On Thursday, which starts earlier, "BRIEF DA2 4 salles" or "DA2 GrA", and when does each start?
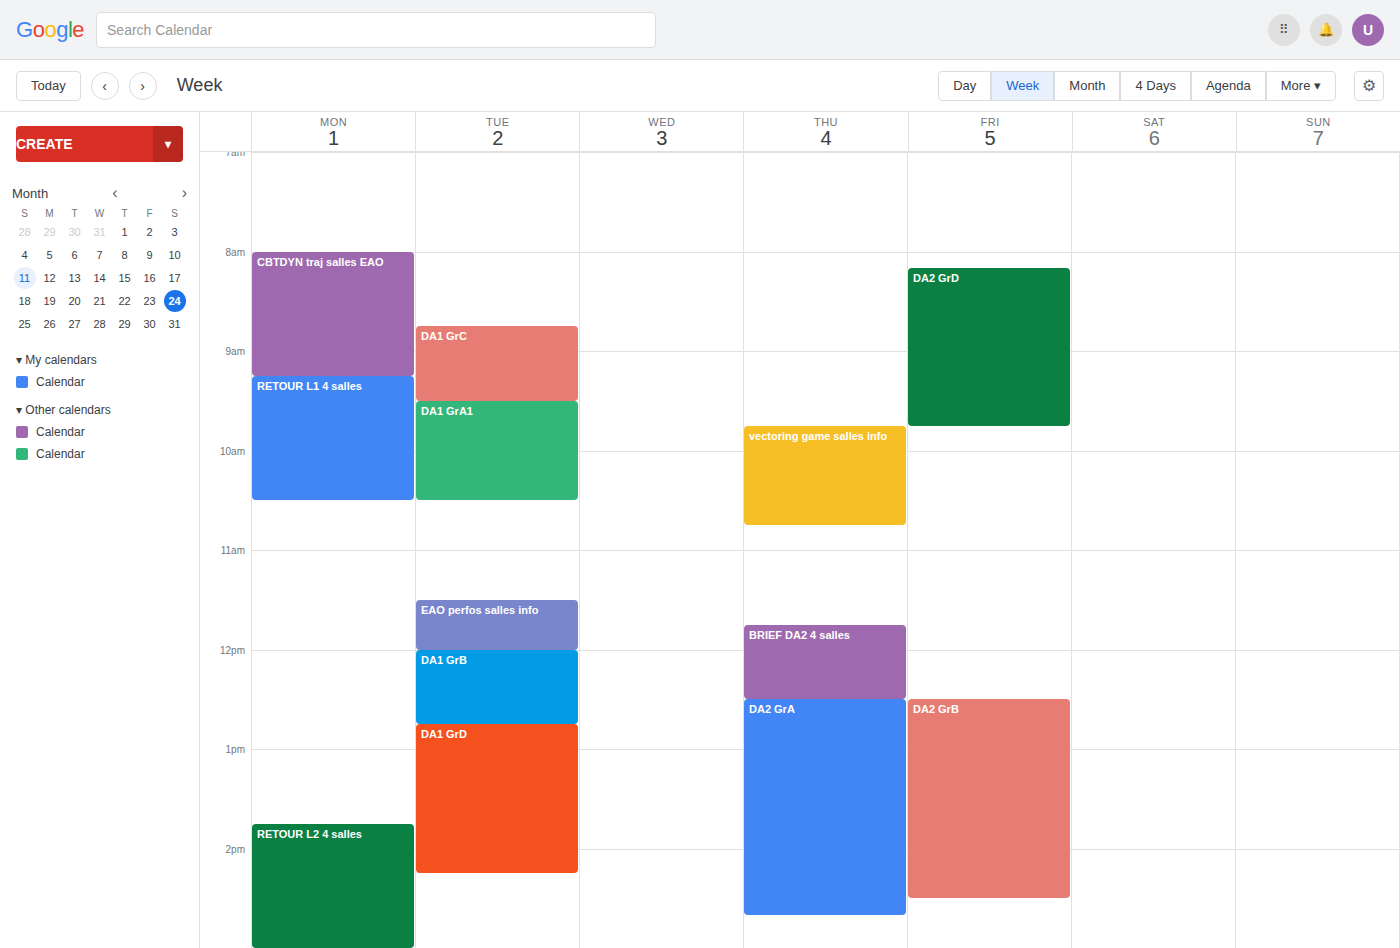
"BRIEF DA2 4 salles" 11:45 AM; "DA2 GrA" 12:30 PM.